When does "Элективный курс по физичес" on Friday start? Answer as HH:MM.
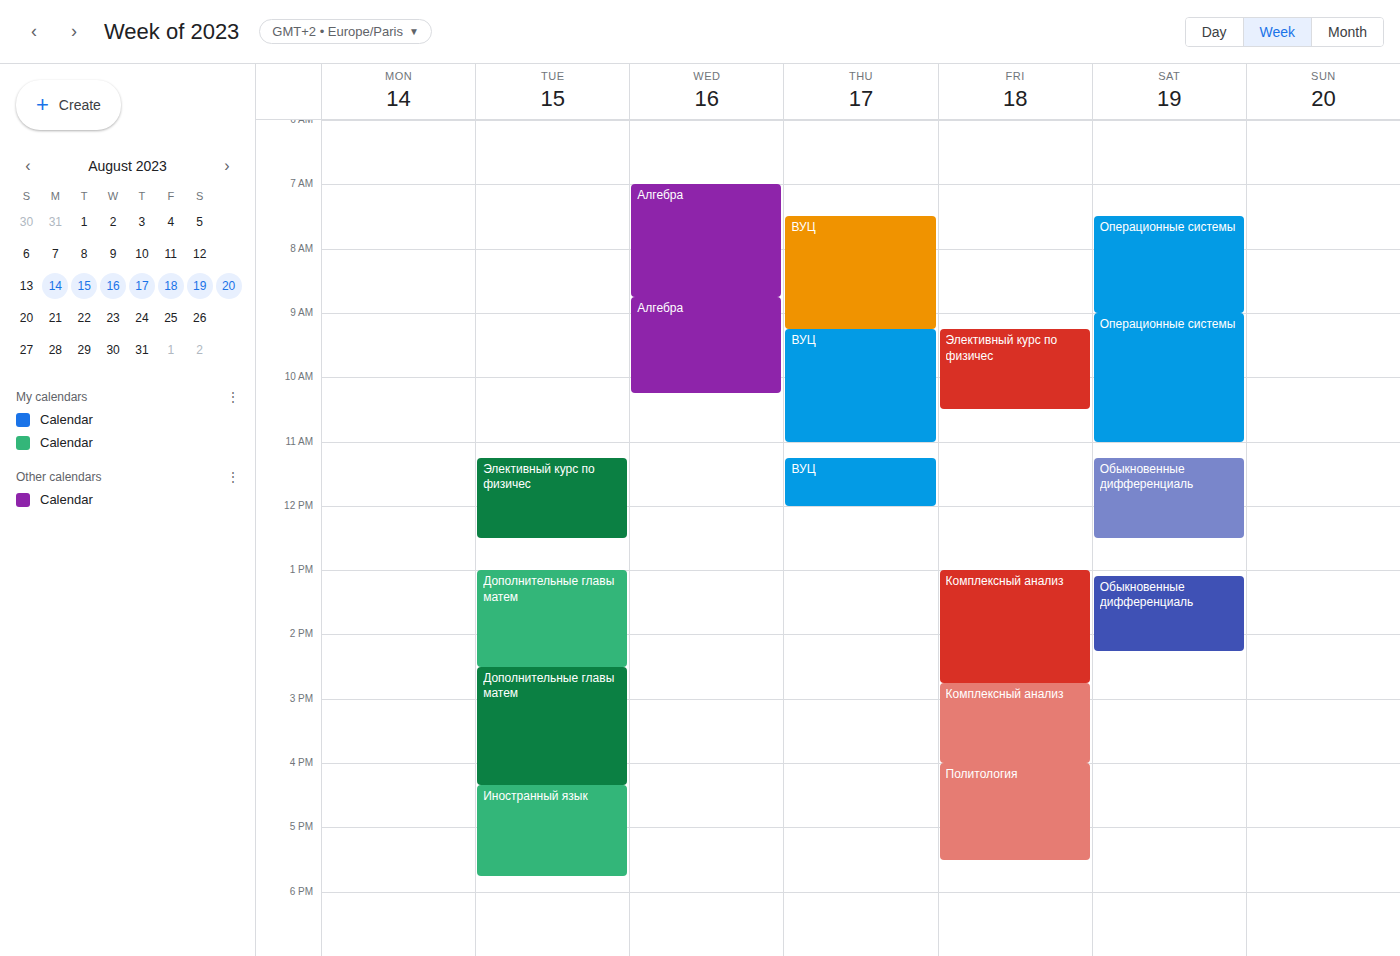
09:15